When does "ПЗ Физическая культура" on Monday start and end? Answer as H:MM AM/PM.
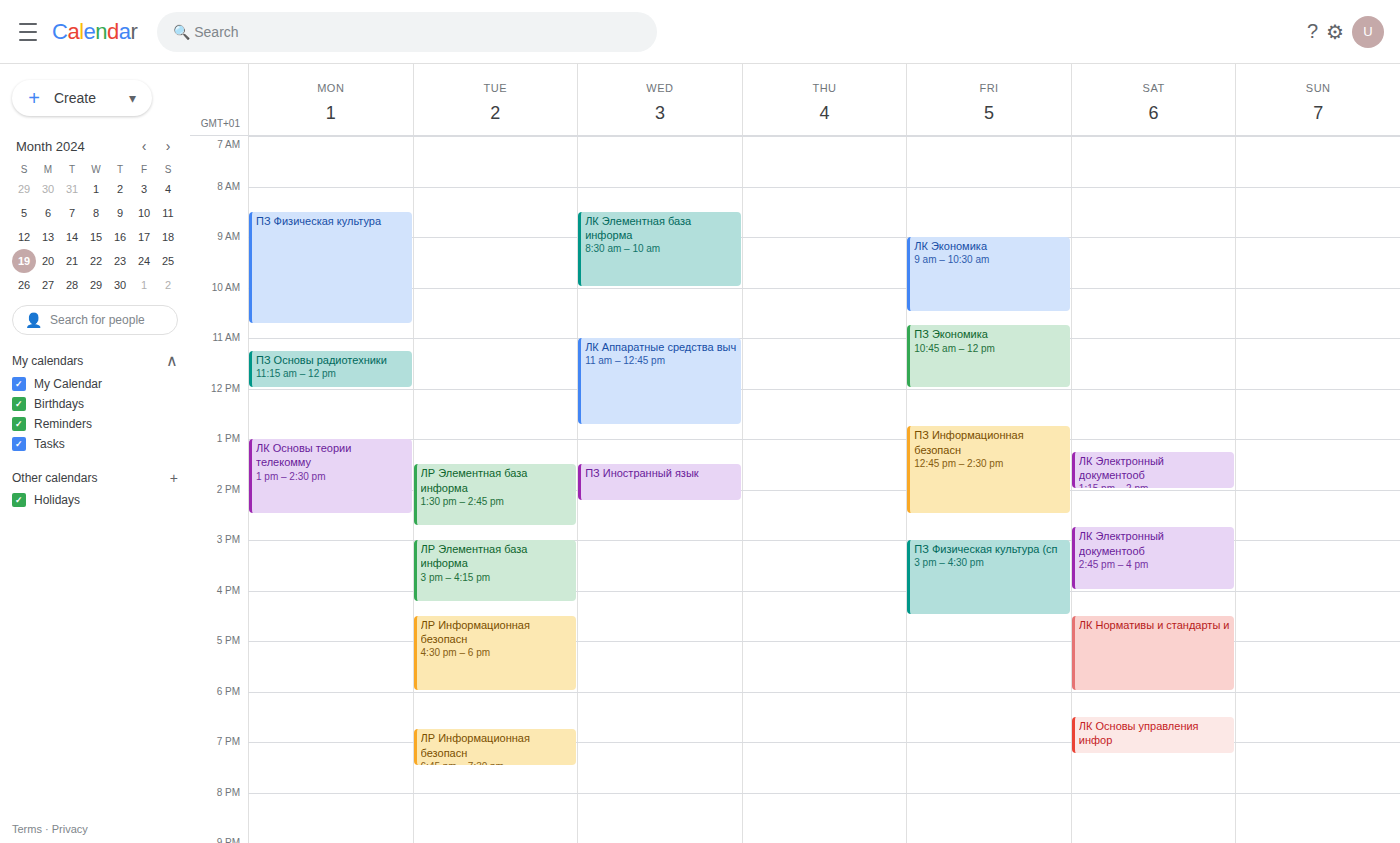
8:30 AM to 10:45 AM